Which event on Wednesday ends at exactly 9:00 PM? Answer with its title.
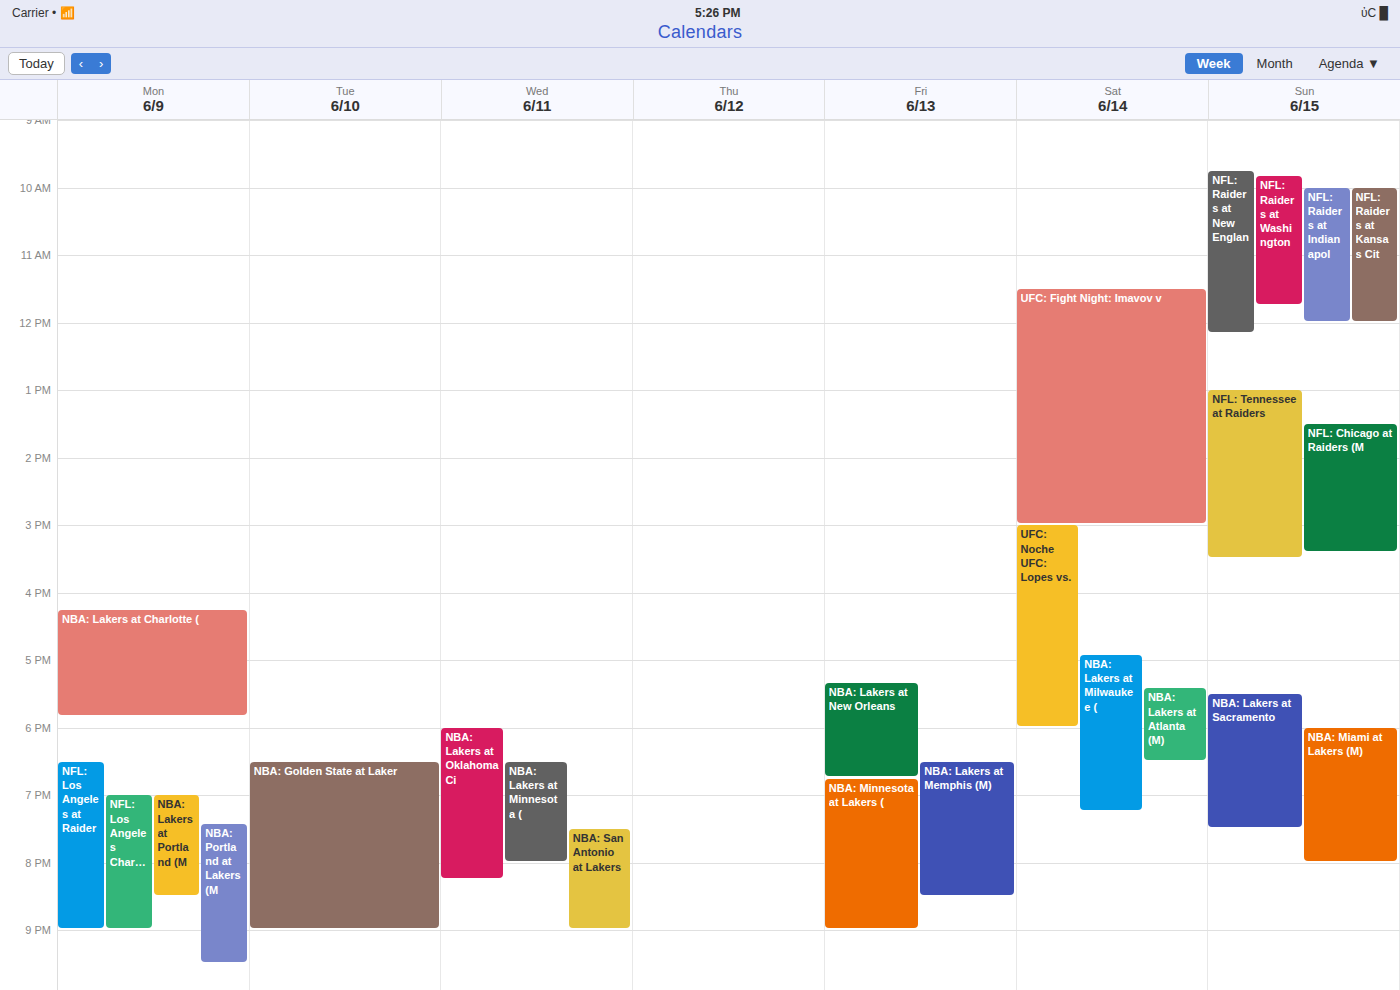
"NBA: San Antonio at Lakers"